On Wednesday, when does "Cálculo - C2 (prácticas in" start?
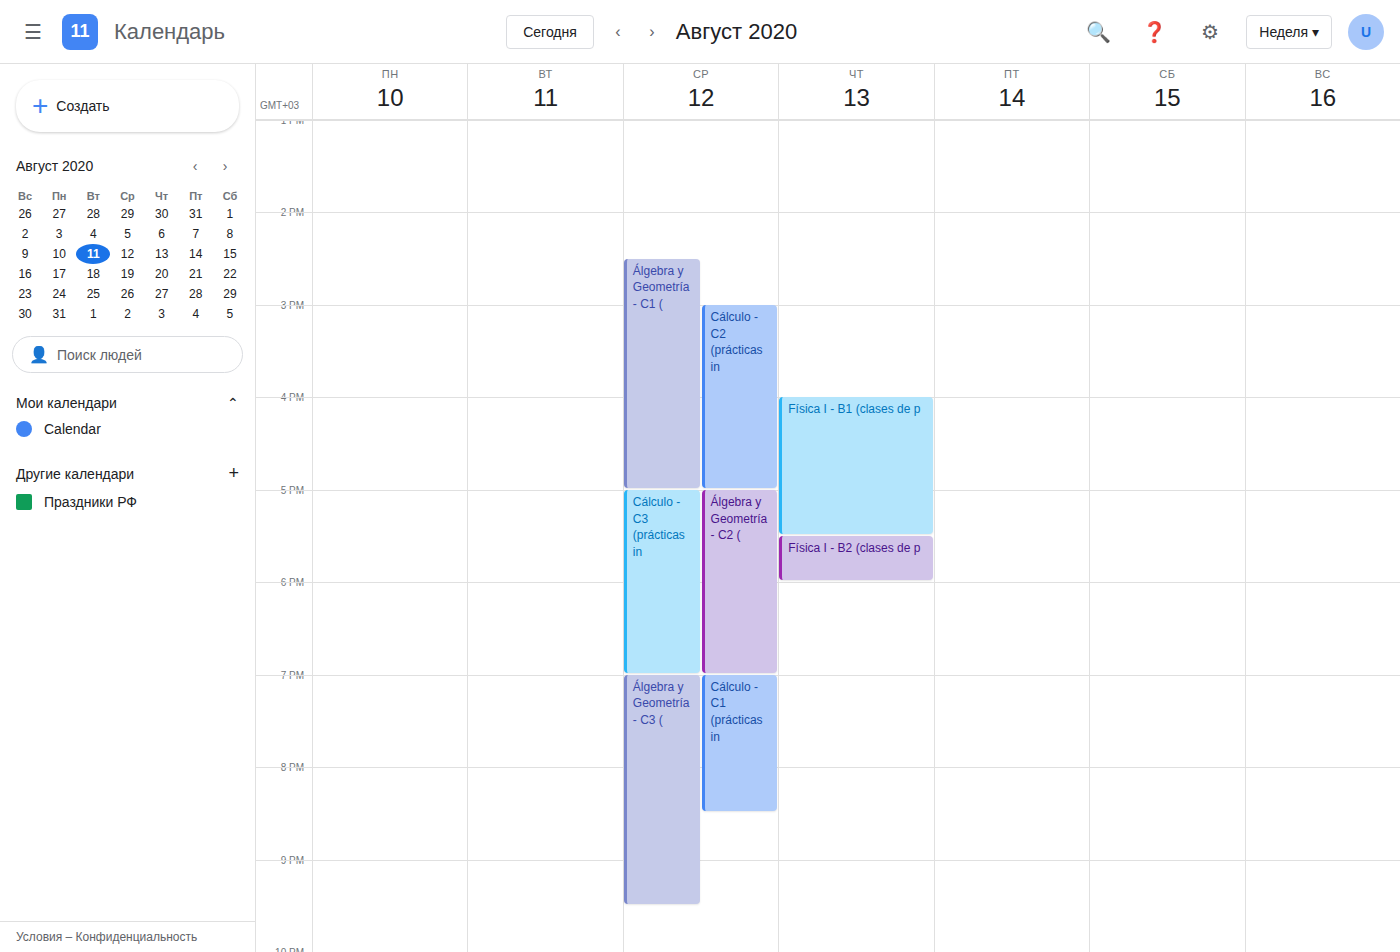
3:00 PM